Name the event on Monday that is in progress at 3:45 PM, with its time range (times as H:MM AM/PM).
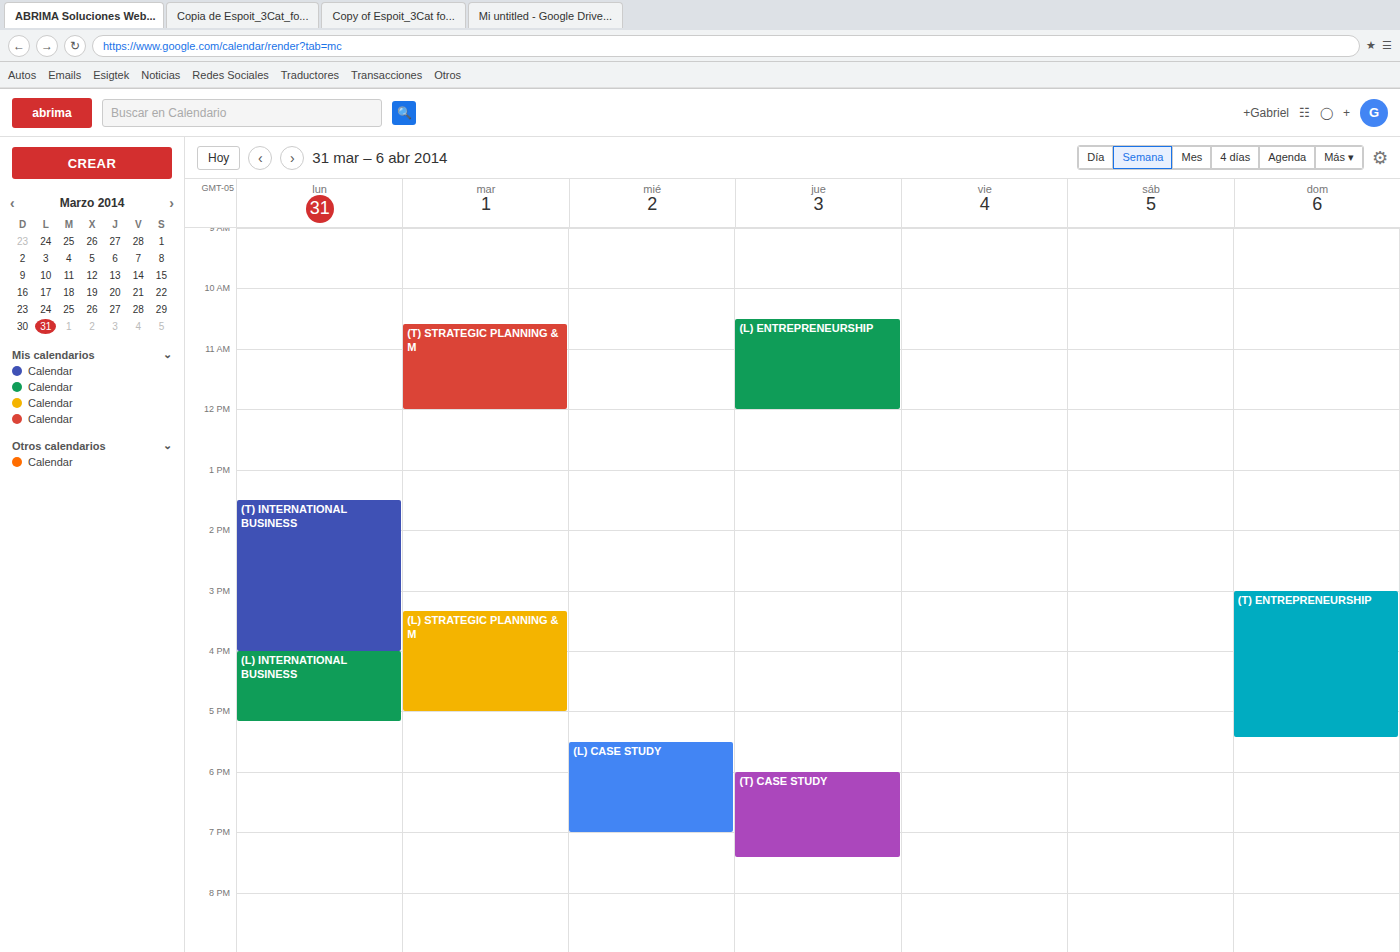
"(T) INTERNATIONAL BUSINESS", 1:30 PM to 4:00 PM